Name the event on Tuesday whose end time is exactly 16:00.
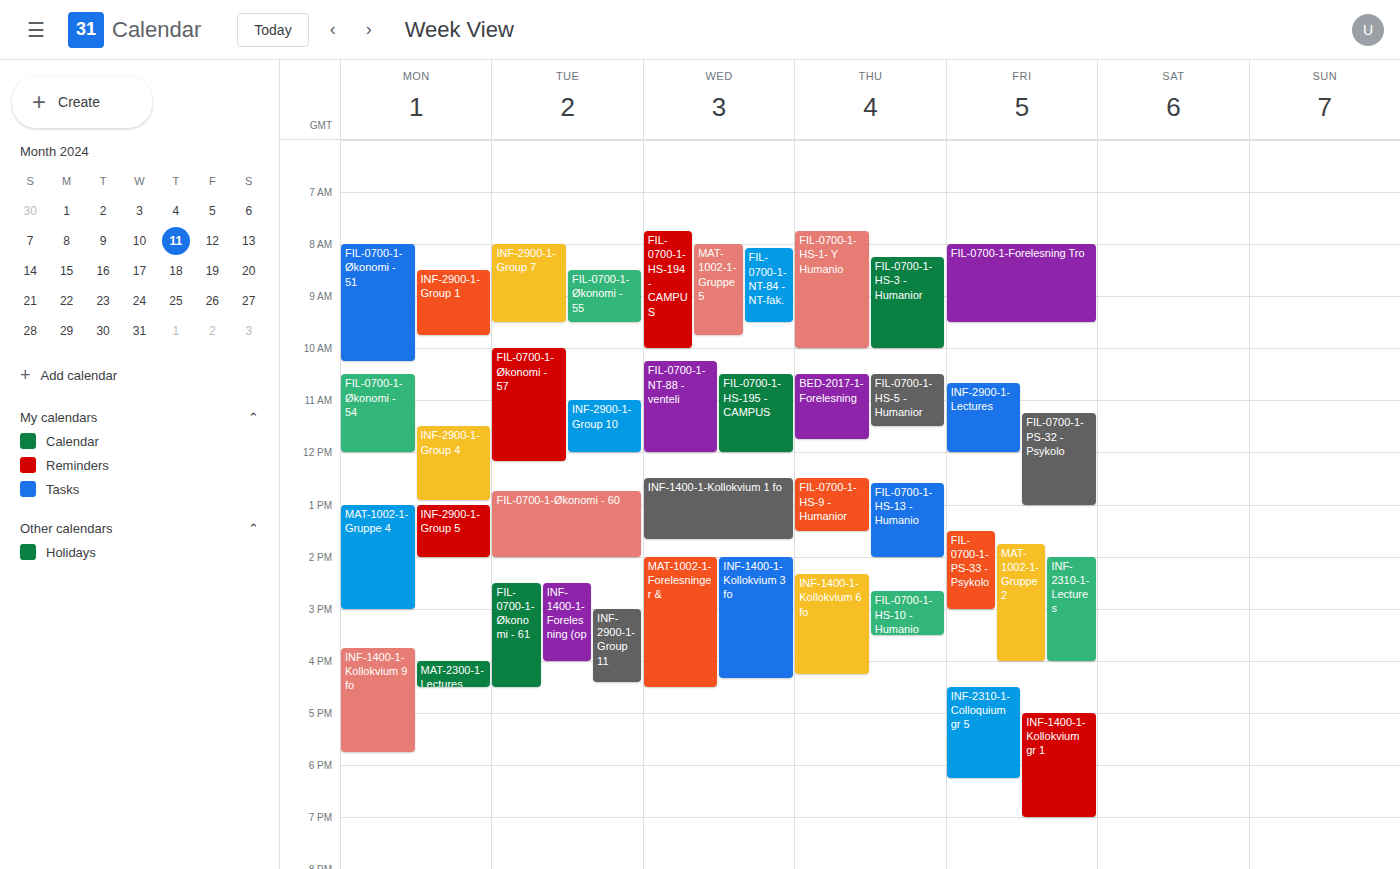
"INF-1400-1-Forelesning (op"